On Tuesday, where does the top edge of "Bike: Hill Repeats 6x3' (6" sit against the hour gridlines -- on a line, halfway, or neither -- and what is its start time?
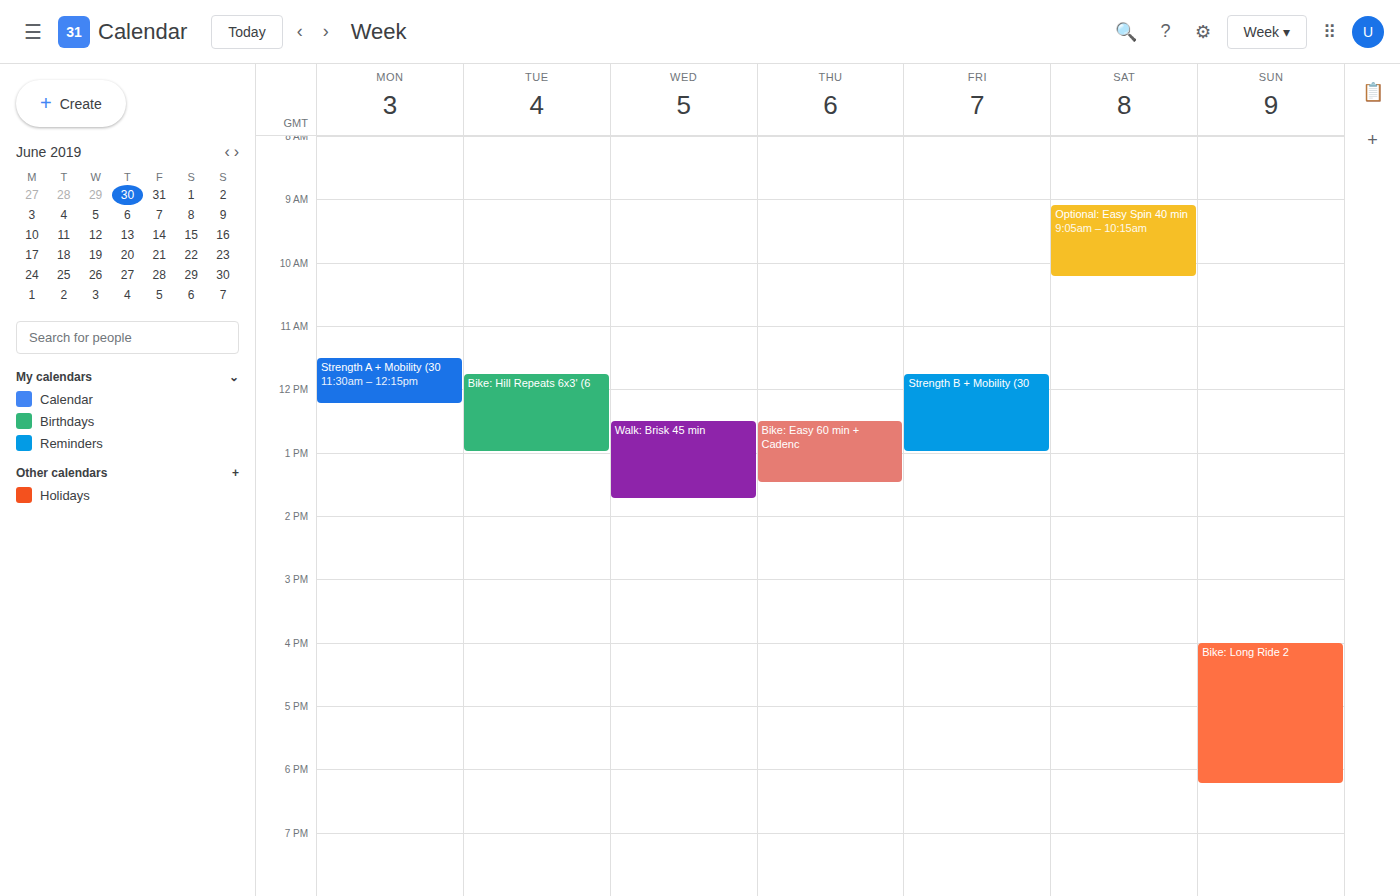
11:45 AM -- neither: three quarters of the way from the 11 AM line to the 12 PM line.